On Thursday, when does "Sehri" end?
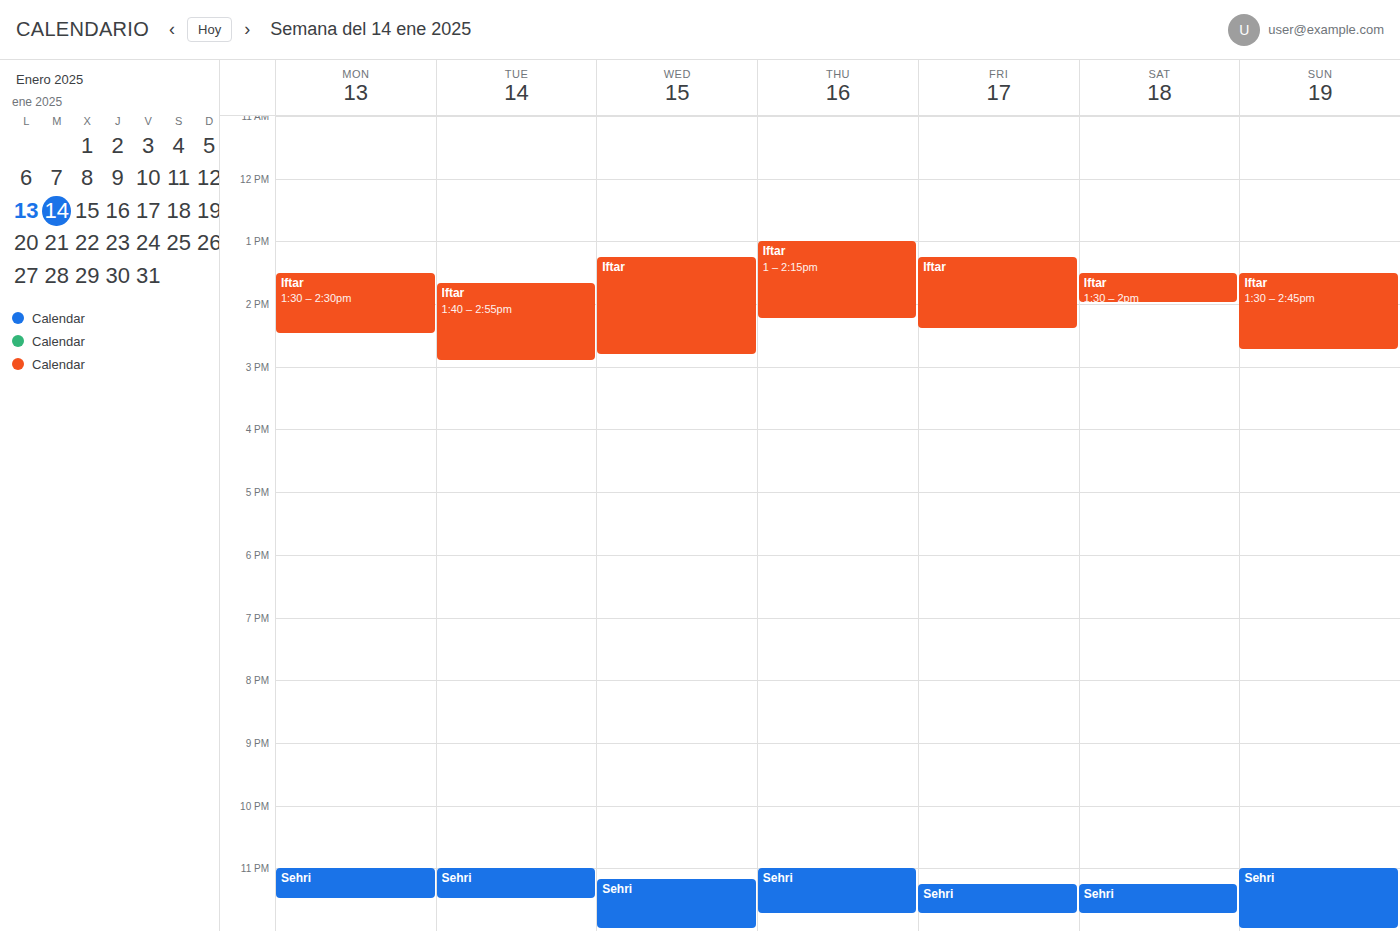
11:45 PM